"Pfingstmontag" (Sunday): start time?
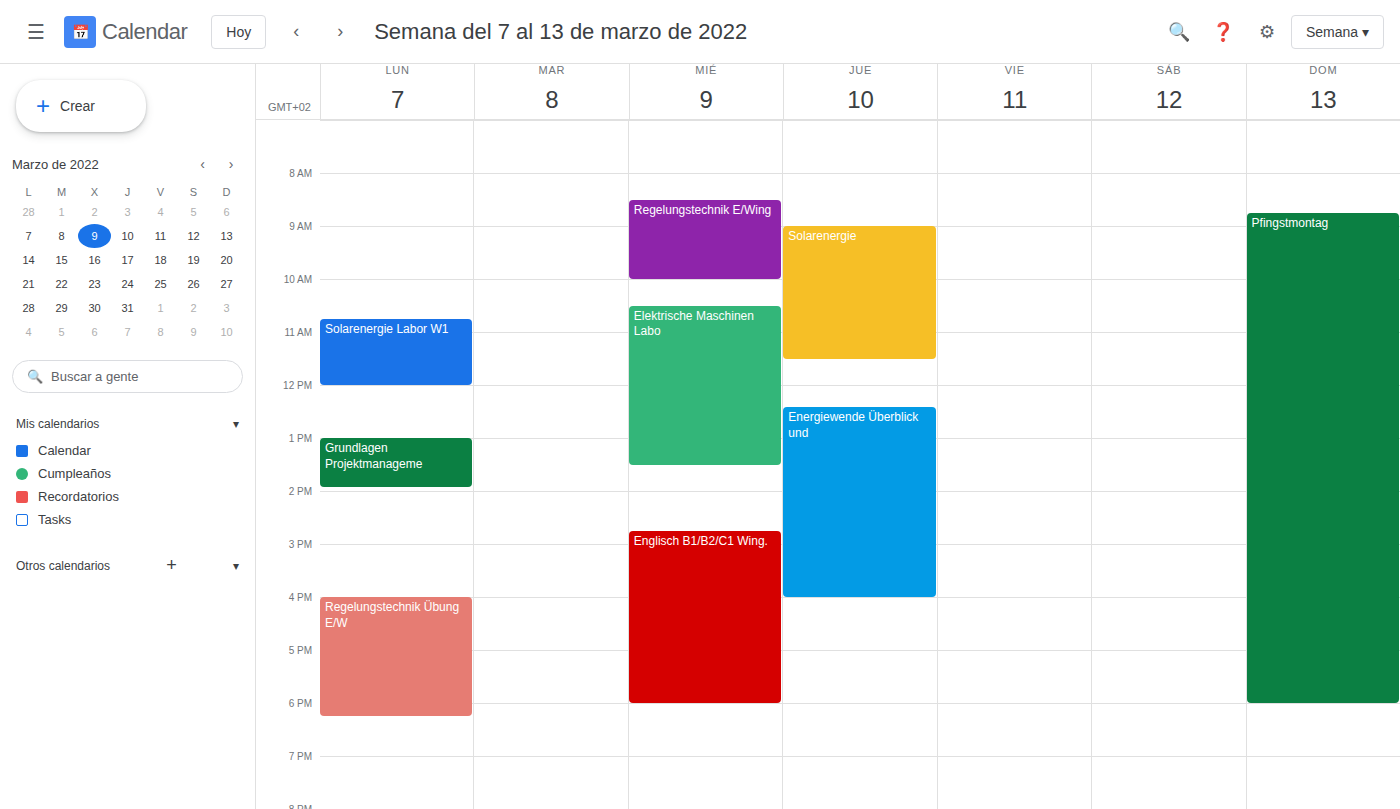
8:45 AM